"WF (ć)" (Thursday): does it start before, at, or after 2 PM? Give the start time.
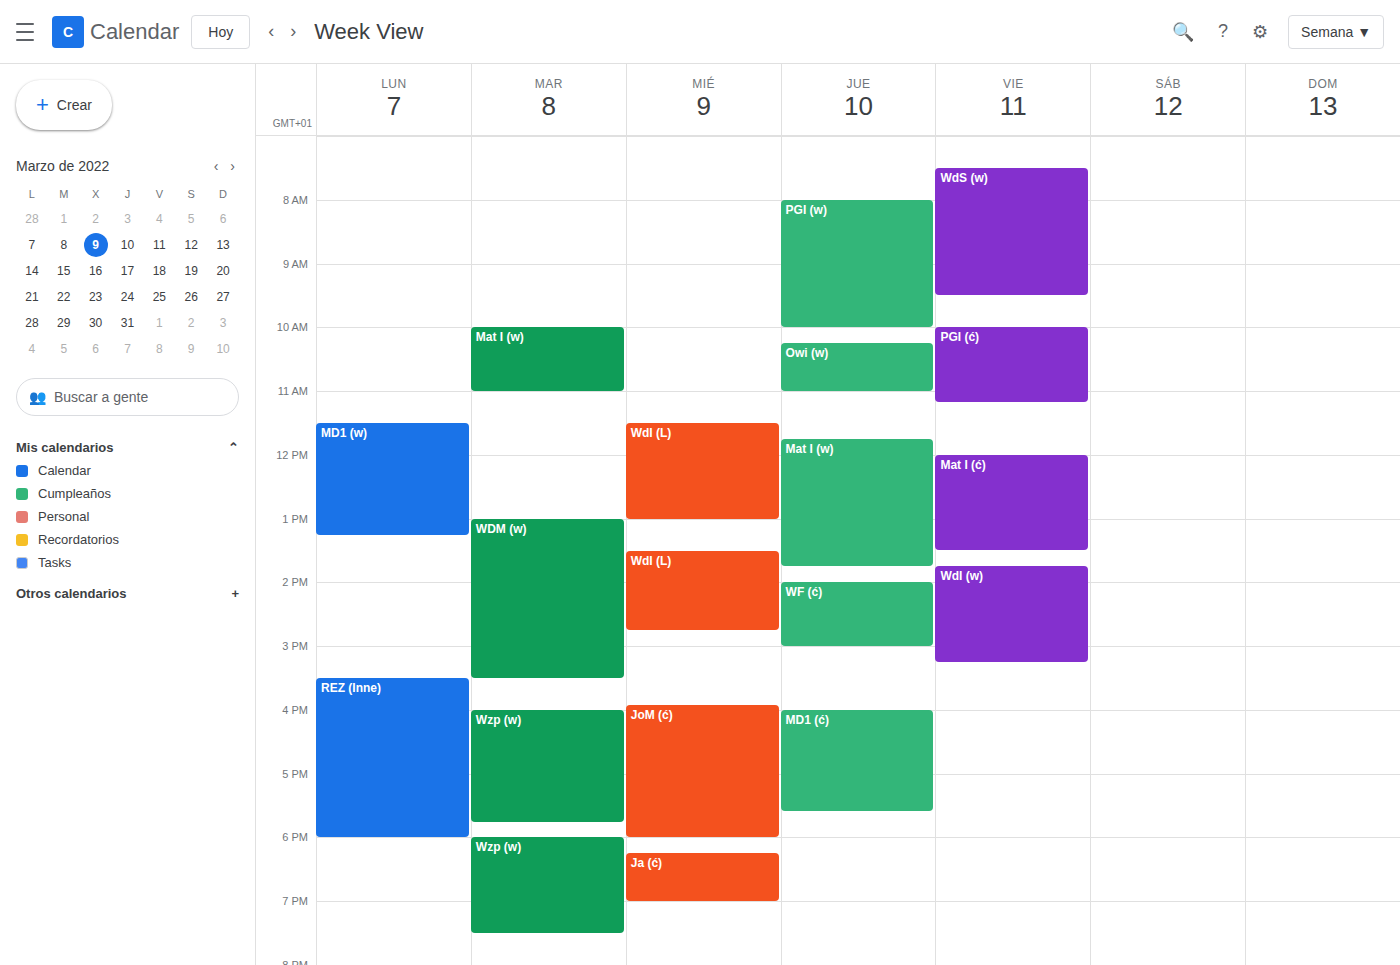
2:00 PM -- exactly at 2 PM, on the 2 PM line.